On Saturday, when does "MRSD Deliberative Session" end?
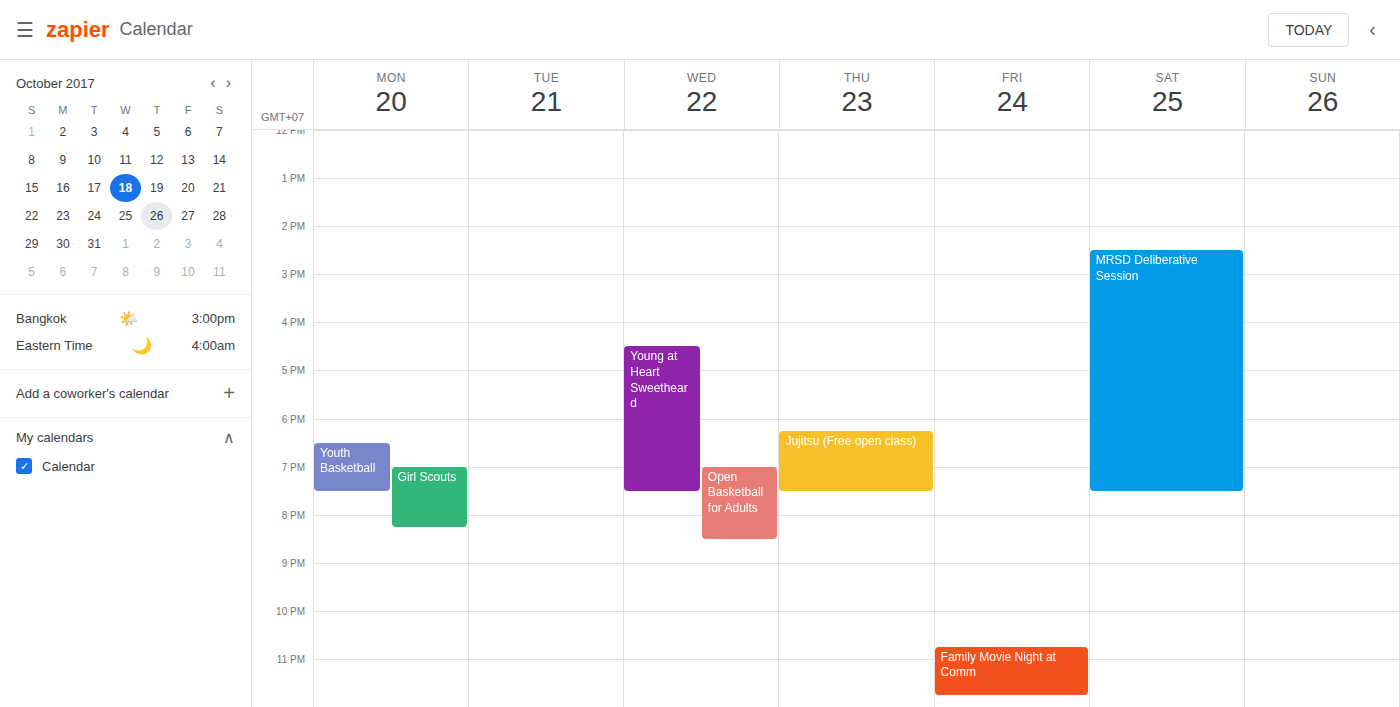
7:30 PM